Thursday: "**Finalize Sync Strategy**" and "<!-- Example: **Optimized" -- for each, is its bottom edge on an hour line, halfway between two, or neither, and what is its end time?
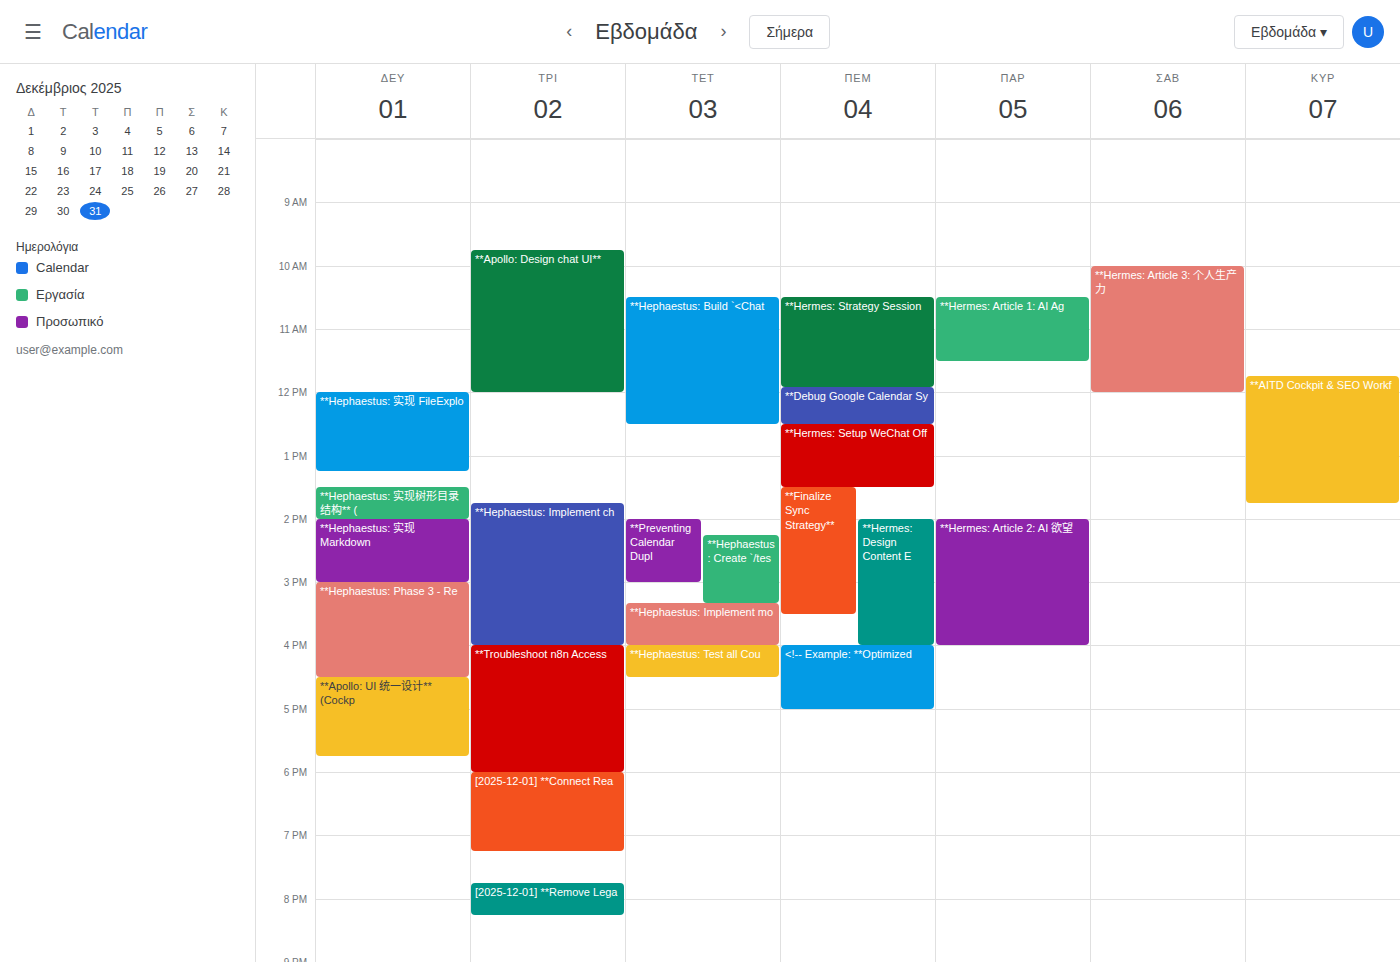
"**Finalize Sync Strategy**": 3:30 PM, halfway between the 3 PM and 4 PM lines. "<!-- Example: **Optimized": 5:00 PM, exactly on the 5 PM line.